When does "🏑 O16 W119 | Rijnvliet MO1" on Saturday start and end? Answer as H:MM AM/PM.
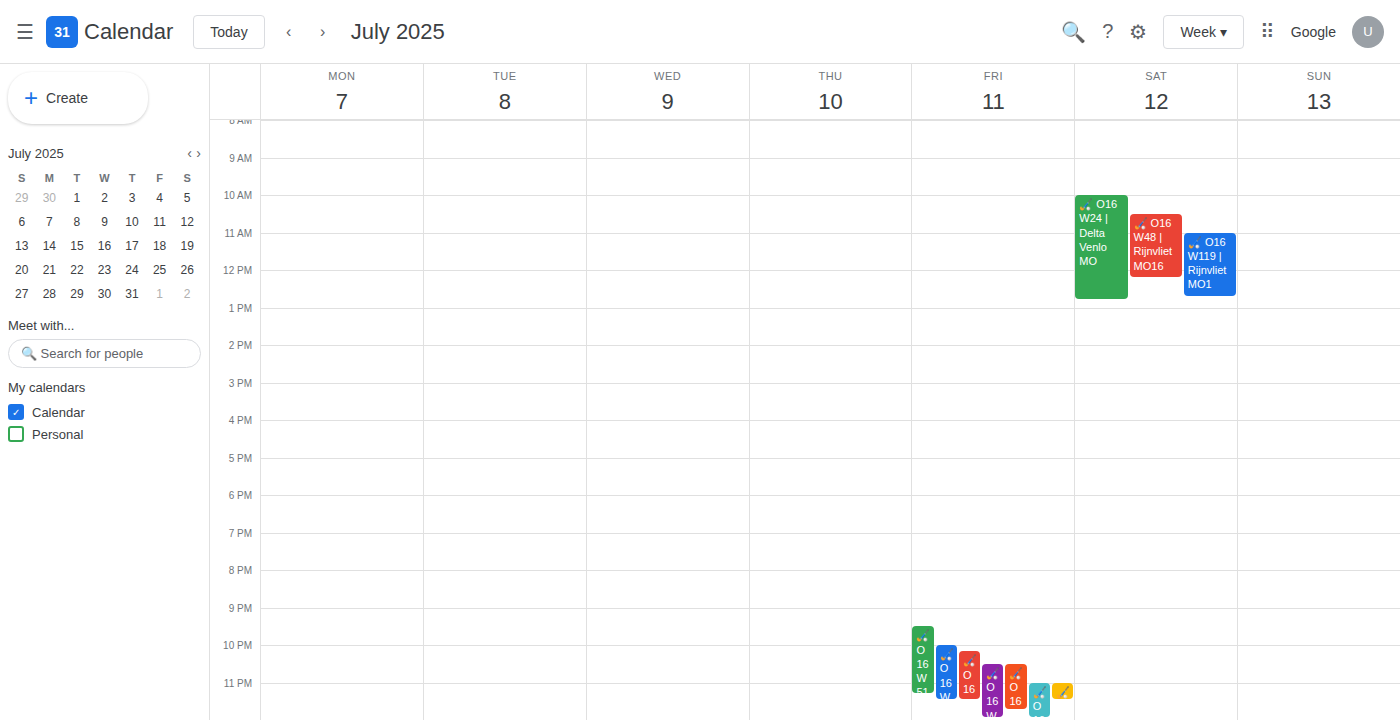
11:00 AM to 12:45 PM